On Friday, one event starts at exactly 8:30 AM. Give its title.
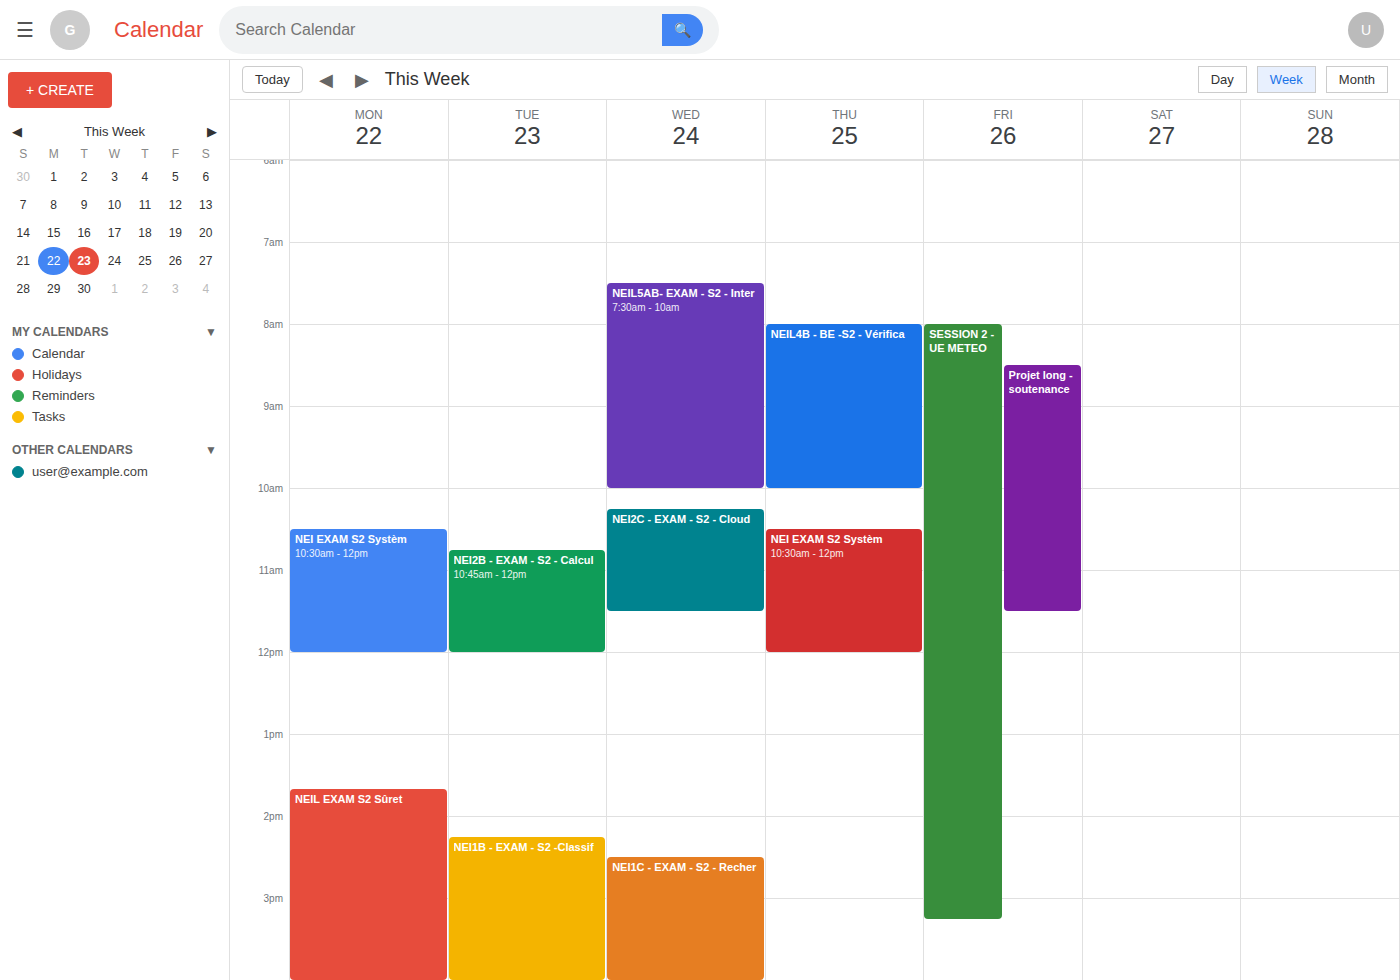
"Projet long - soutenance"